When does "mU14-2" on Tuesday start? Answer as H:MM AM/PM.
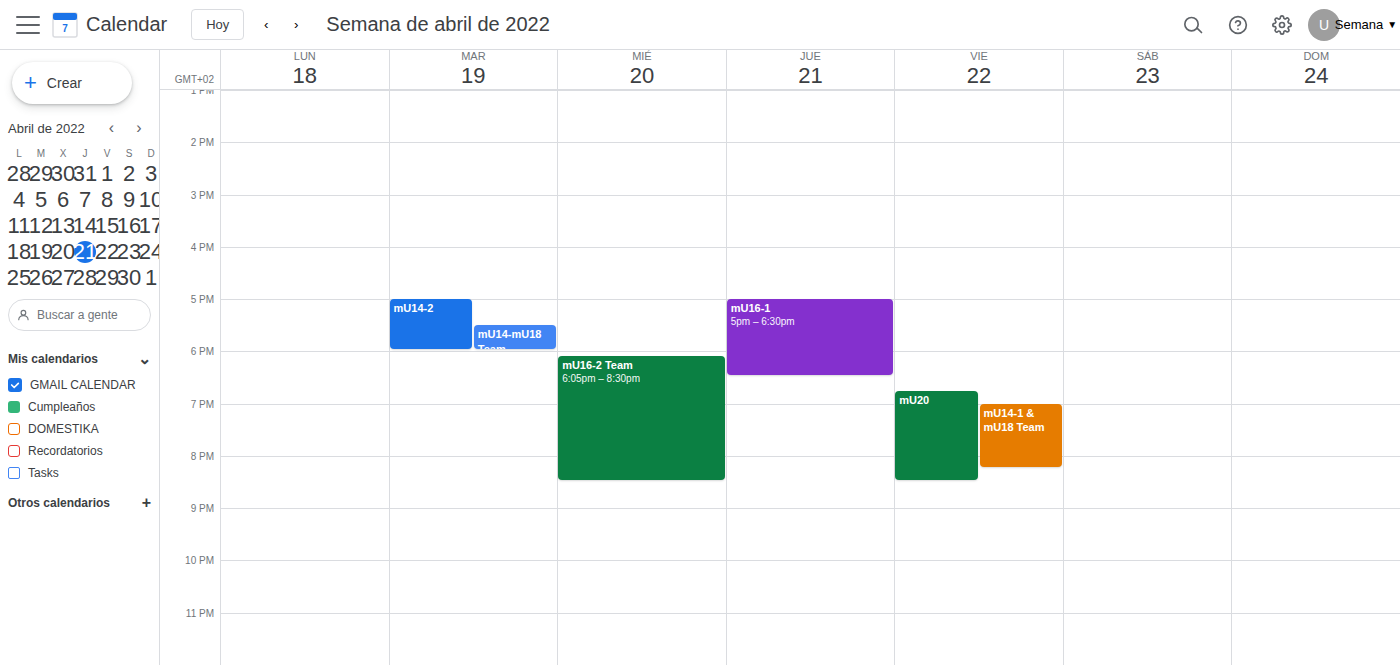
5:00 PM